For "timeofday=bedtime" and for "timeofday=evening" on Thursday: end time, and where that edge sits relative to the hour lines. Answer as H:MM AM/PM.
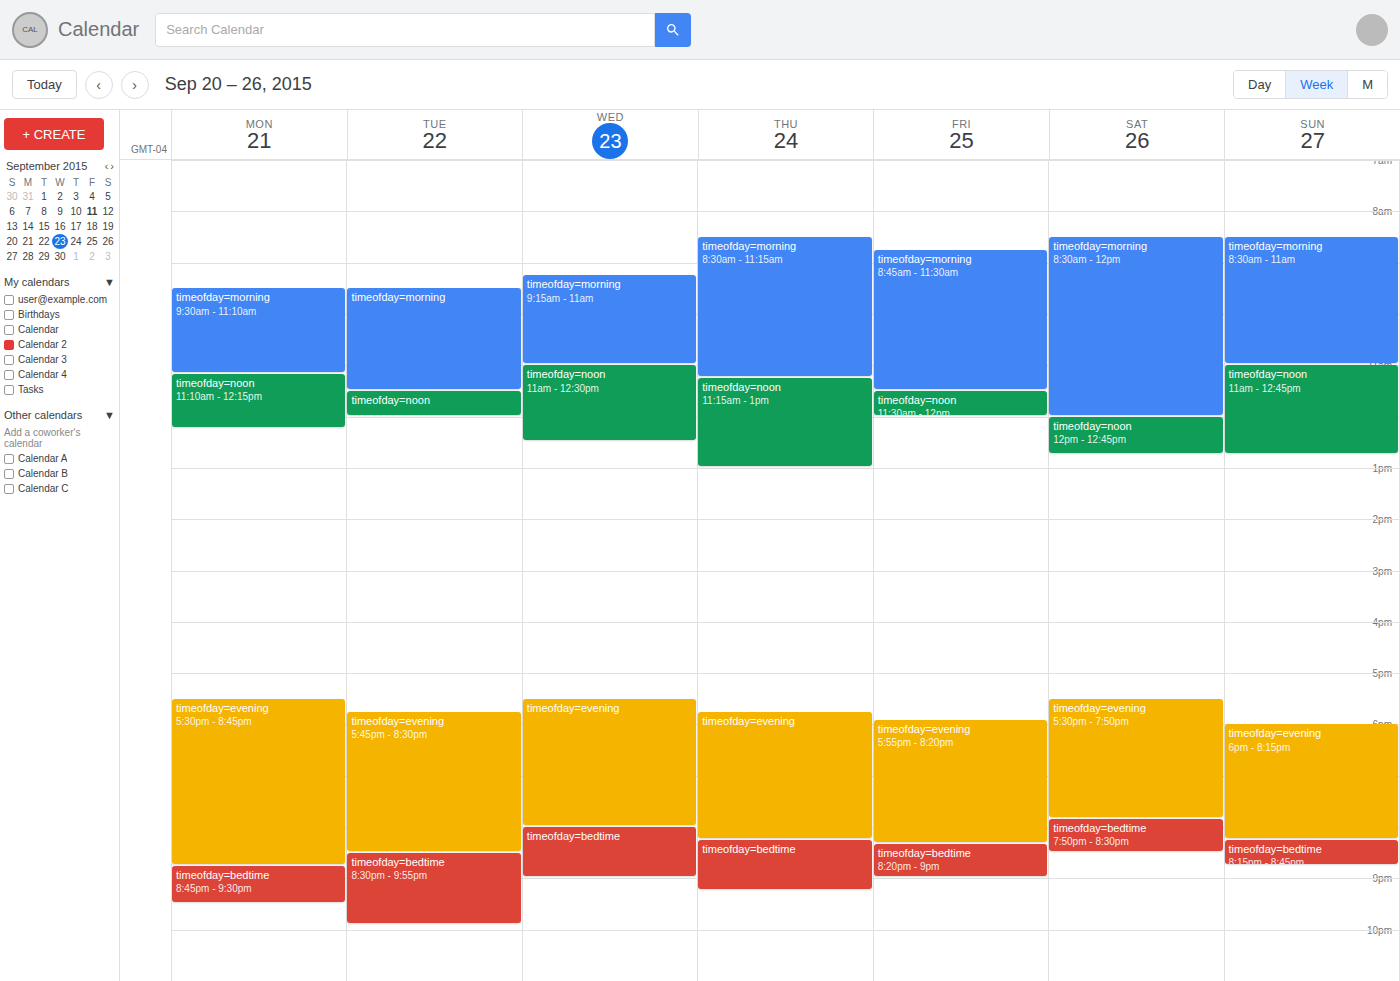
"timeofday=bedtime": 9:15 PM, neither: a quarter of the way from the 9 PM line to the 10 PM line. "timeofday=evening": 8:15 PM, neither: a quarter of the way from the 8 PM line to the 9 PM line.